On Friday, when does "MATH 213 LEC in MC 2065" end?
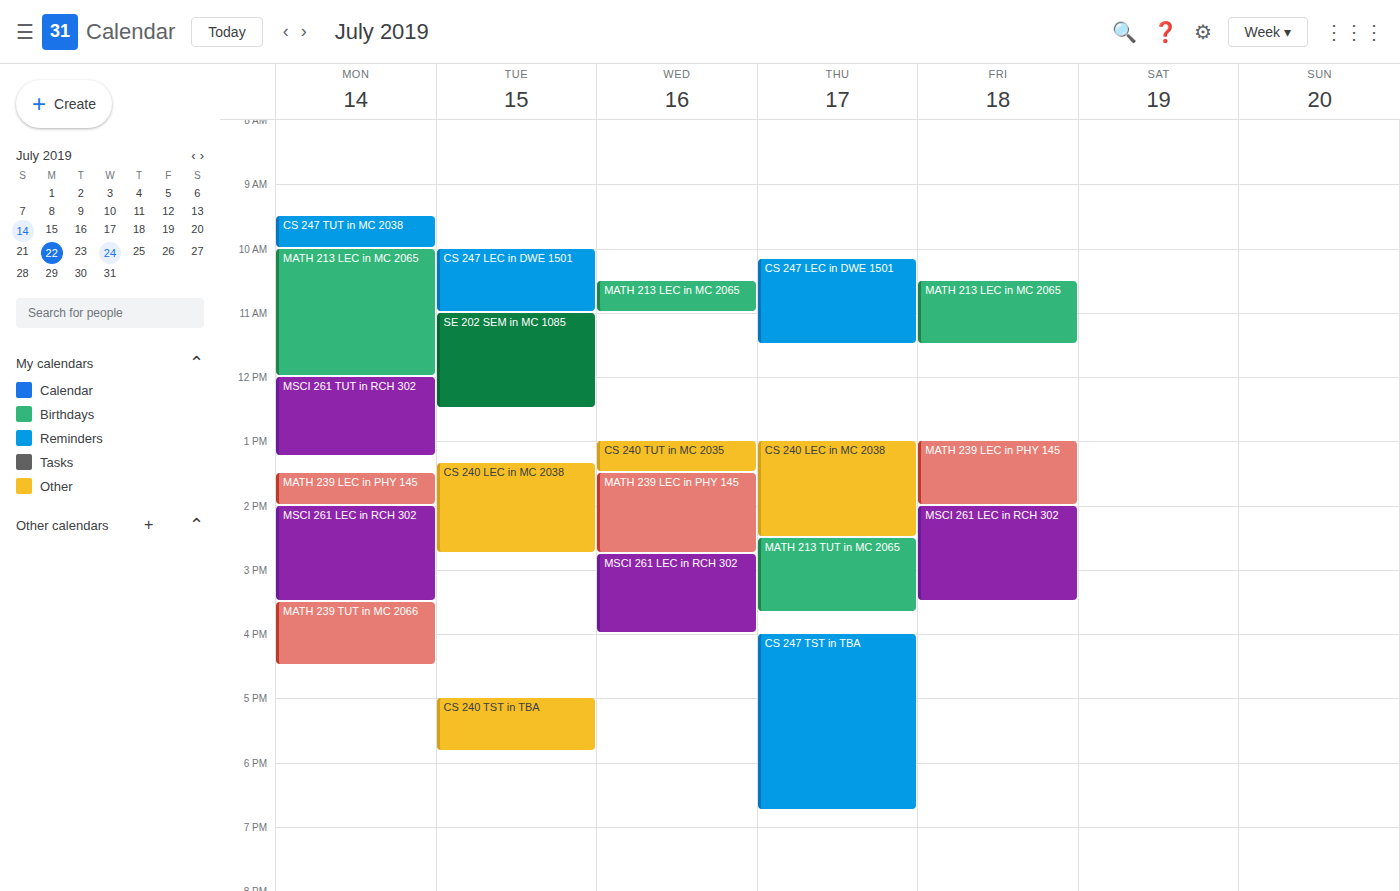
11:30 AM